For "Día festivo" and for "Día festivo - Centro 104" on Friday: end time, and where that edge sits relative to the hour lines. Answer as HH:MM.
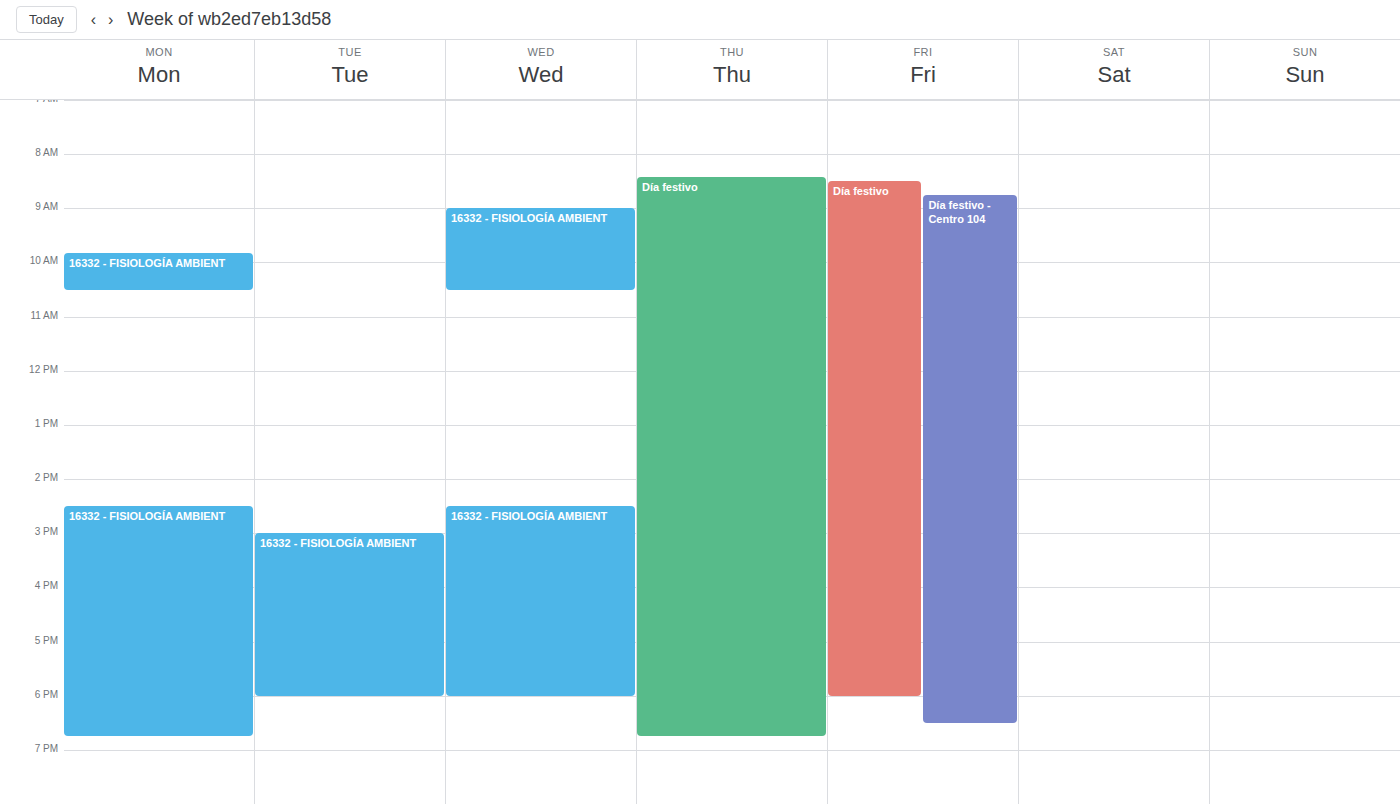
"Día festivo": 18:00, exactly on the 18:00 line. "Día festivo - Centro 104": 18:30, halfway between the 18:00 and 19:00 lines.